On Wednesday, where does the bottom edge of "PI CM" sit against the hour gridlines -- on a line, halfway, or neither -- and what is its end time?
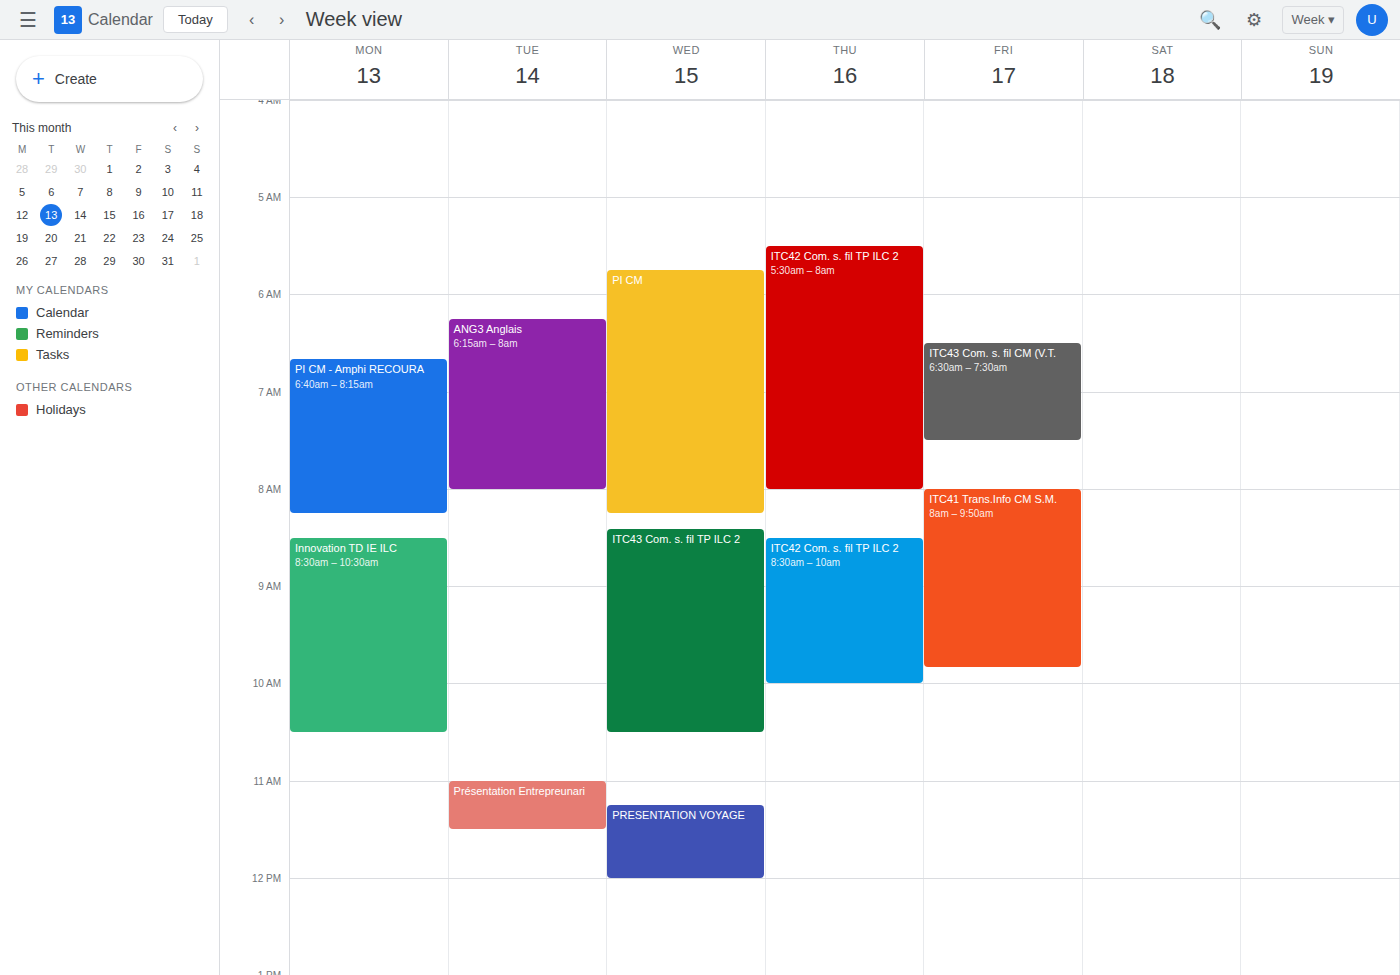
8:15 AM -- neither: a quarter of the way from the 8 AM line to the 9 AM line.